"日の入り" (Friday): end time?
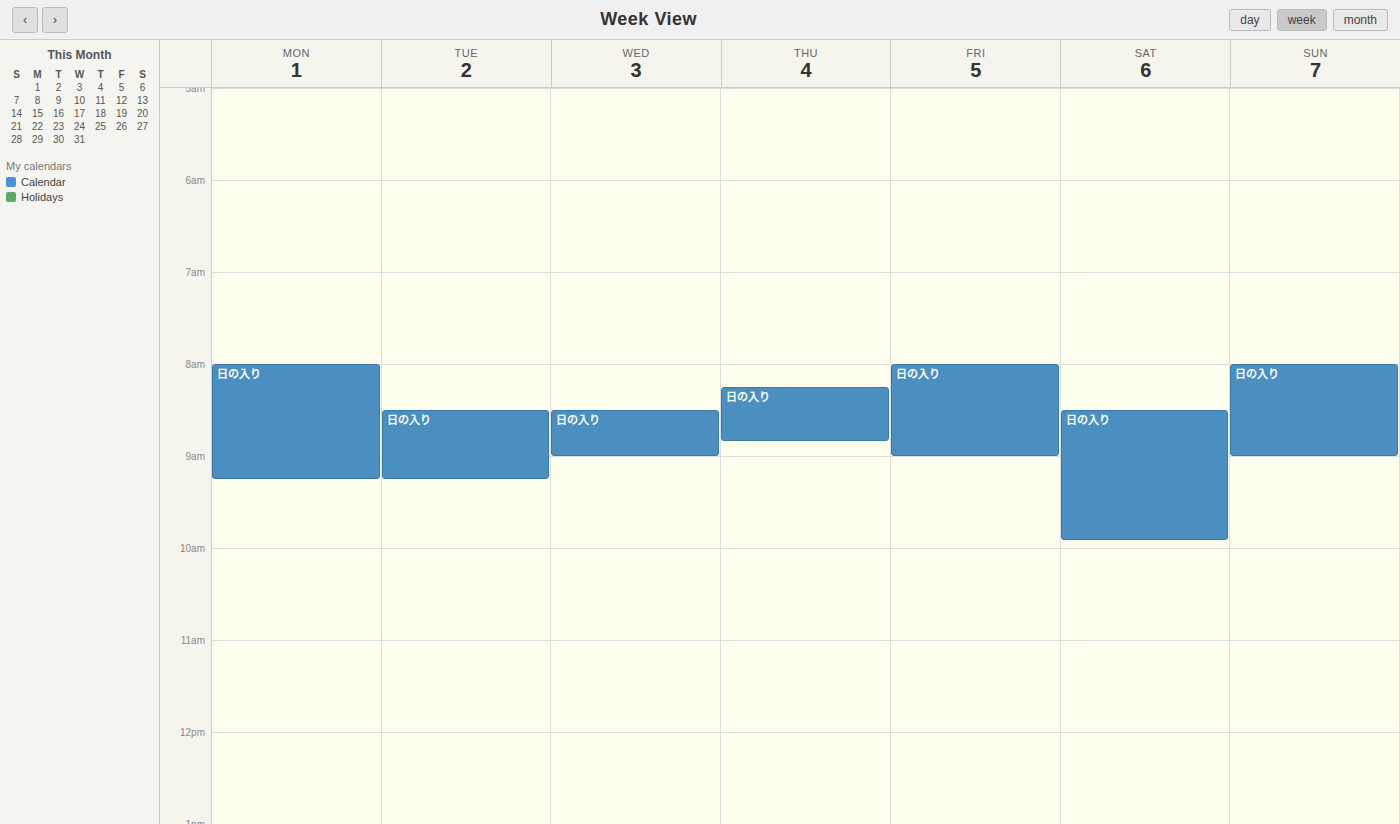
9:00 AM